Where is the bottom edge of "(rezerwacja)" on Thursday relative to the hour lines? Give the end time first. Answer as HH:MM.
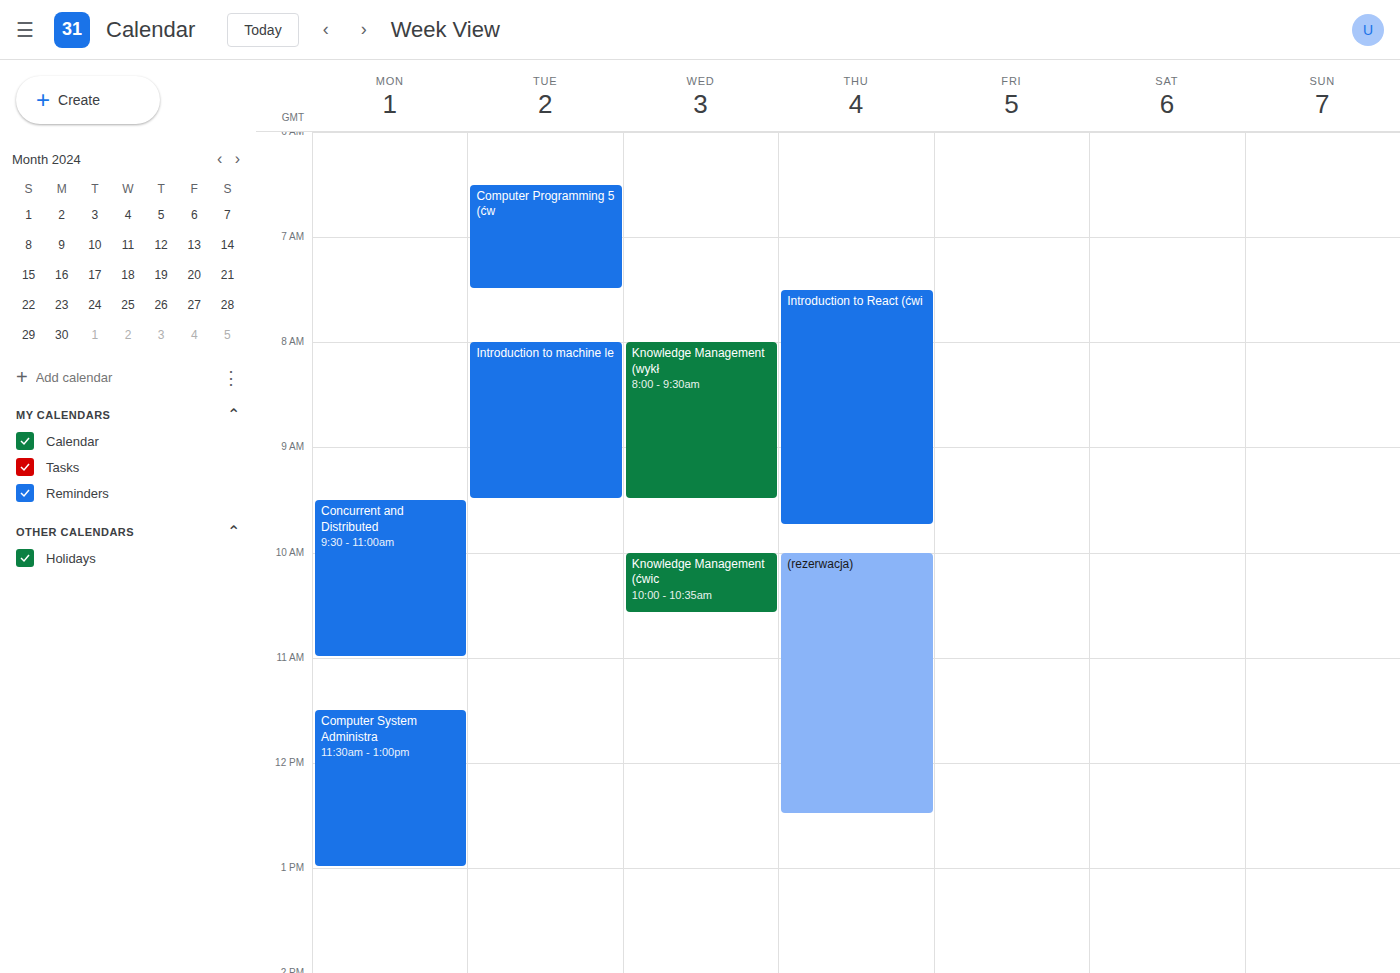
12:30 -- halfway between the 12:00 and 13:00 lines.